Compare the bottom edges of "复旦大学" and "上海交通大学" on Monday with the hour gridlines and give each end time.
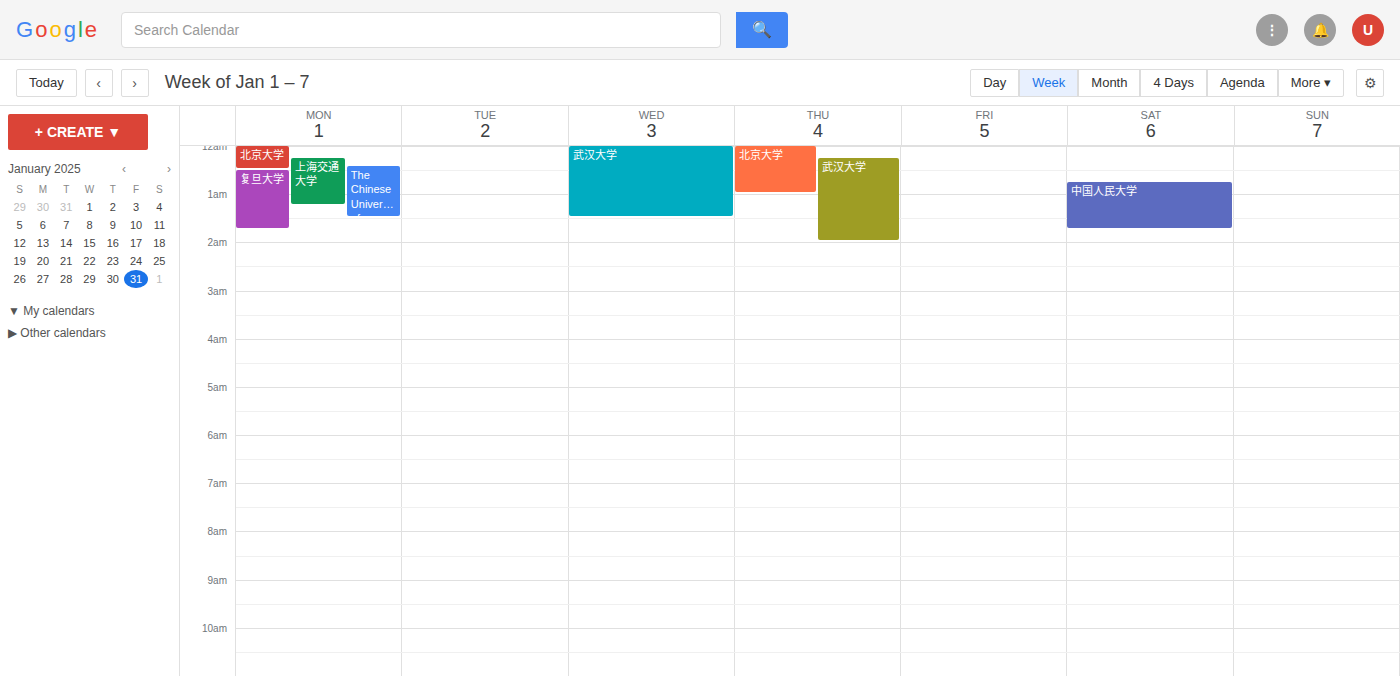
"复旦大学": 1:45 AM, neither: three quarters of the way from the 1 AM line to the 2 AM line. "上海交通大学": 1:15 AM, neither: a quarter of the way from the 1 AM line to the 2 AM line.